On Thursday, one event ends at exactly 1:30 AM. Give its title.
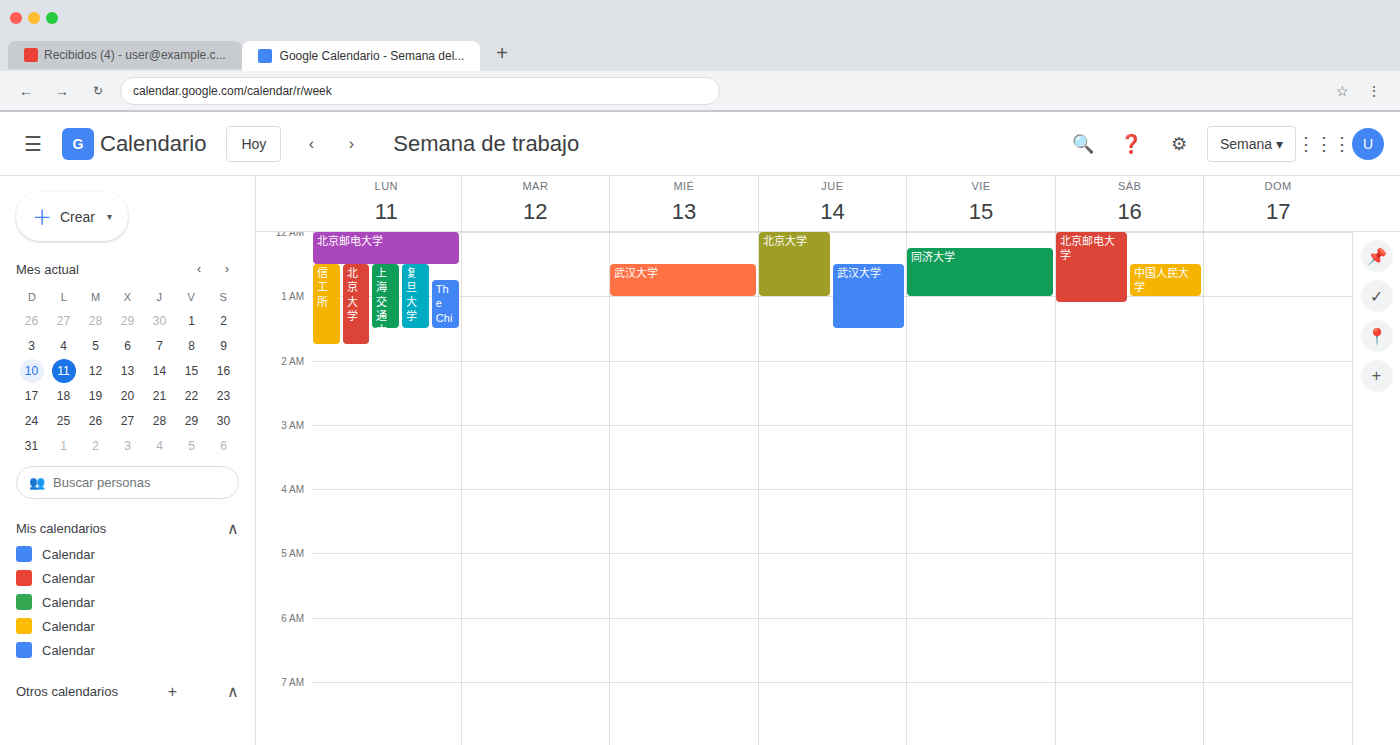
"武汉大学"